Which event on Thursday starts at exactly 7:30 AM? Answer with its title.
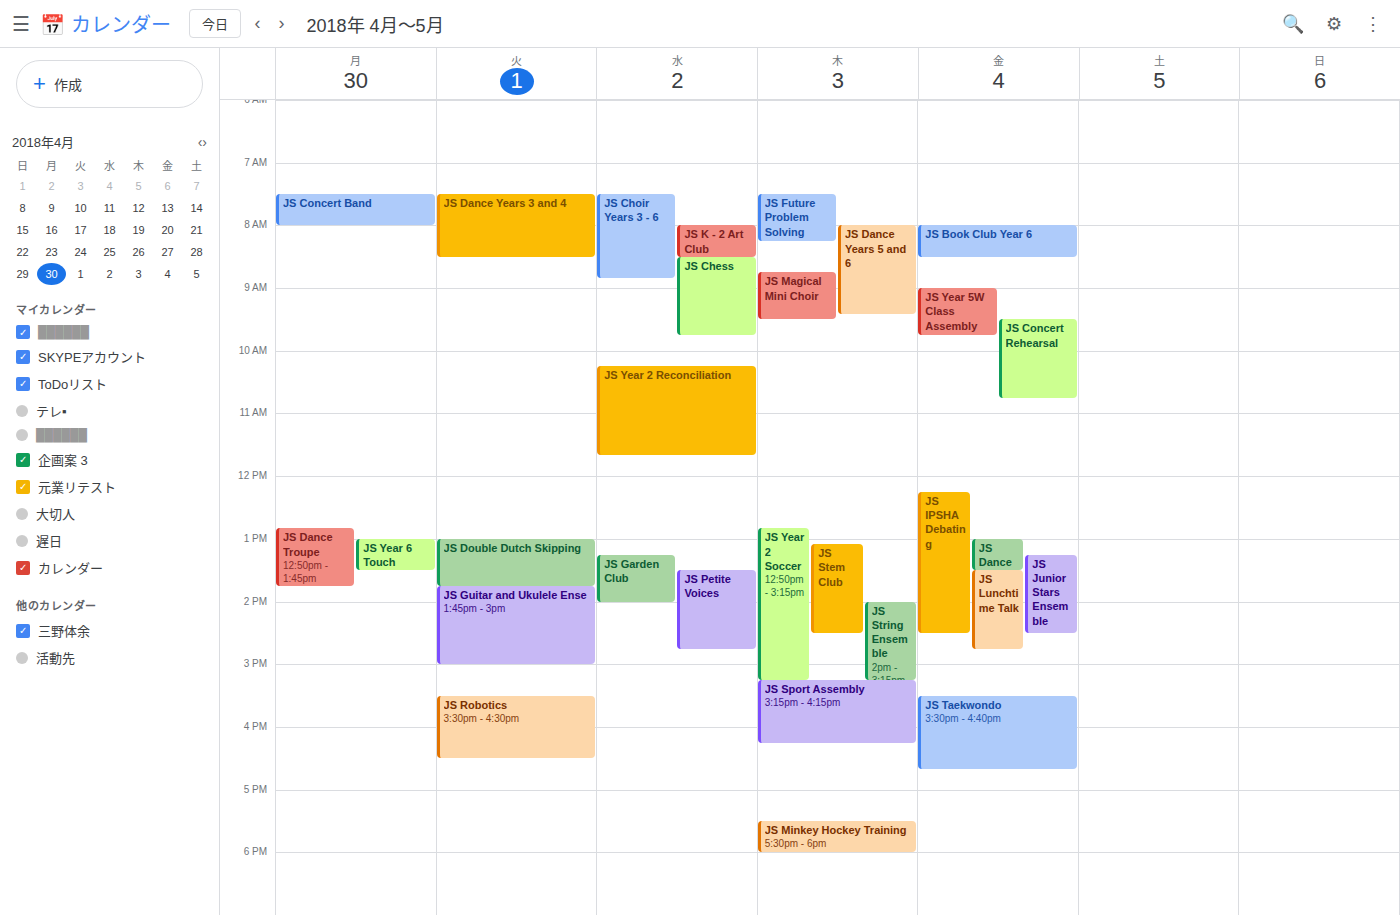
"JS Future Problem Solving"